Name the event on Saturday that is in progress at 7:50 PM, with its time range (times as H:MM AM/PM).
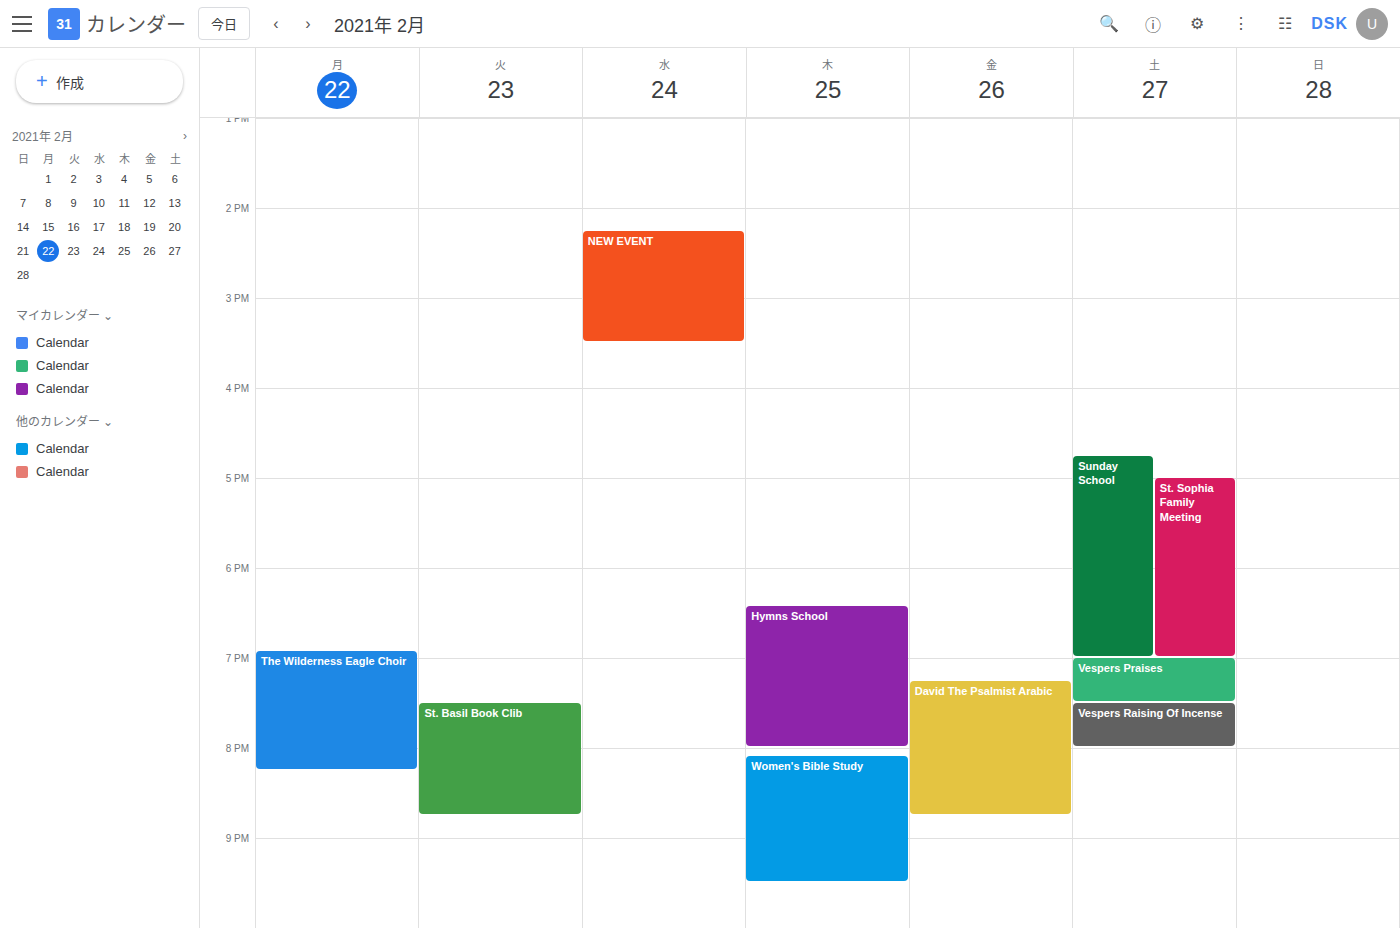
"Vespers Raising Of Incense", 7:30 PM to 8:00 PM